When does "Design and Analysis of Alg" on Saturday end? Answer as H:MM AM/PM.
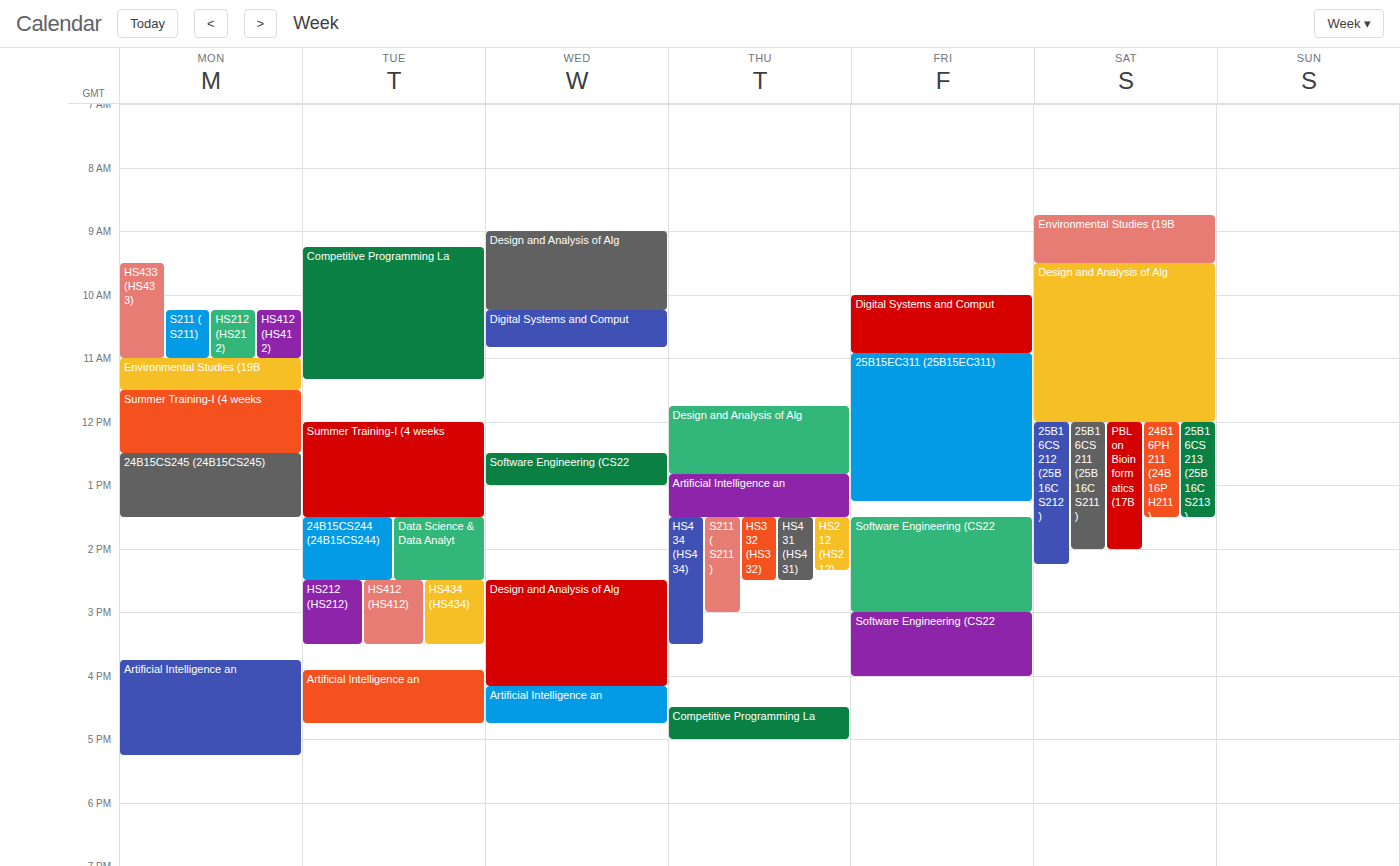
12:00 PM